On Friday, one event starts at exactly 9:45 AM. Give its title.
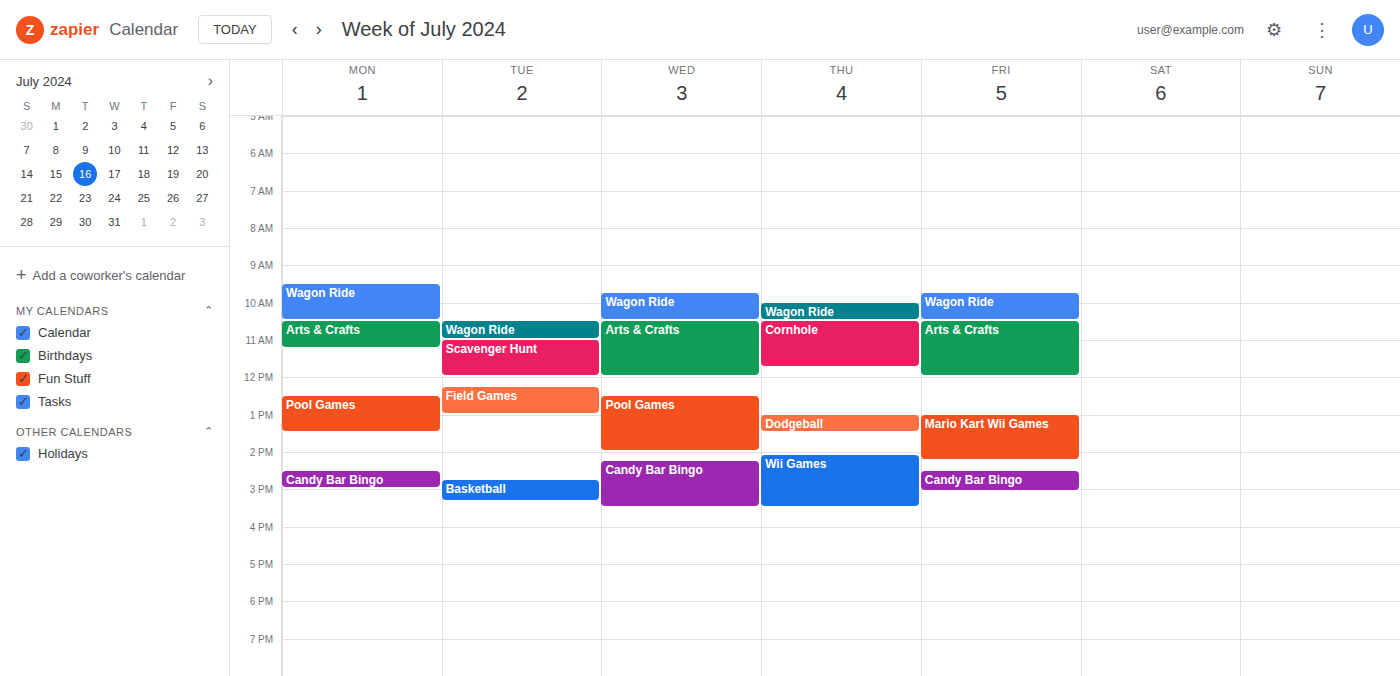
"Wagon Ride"